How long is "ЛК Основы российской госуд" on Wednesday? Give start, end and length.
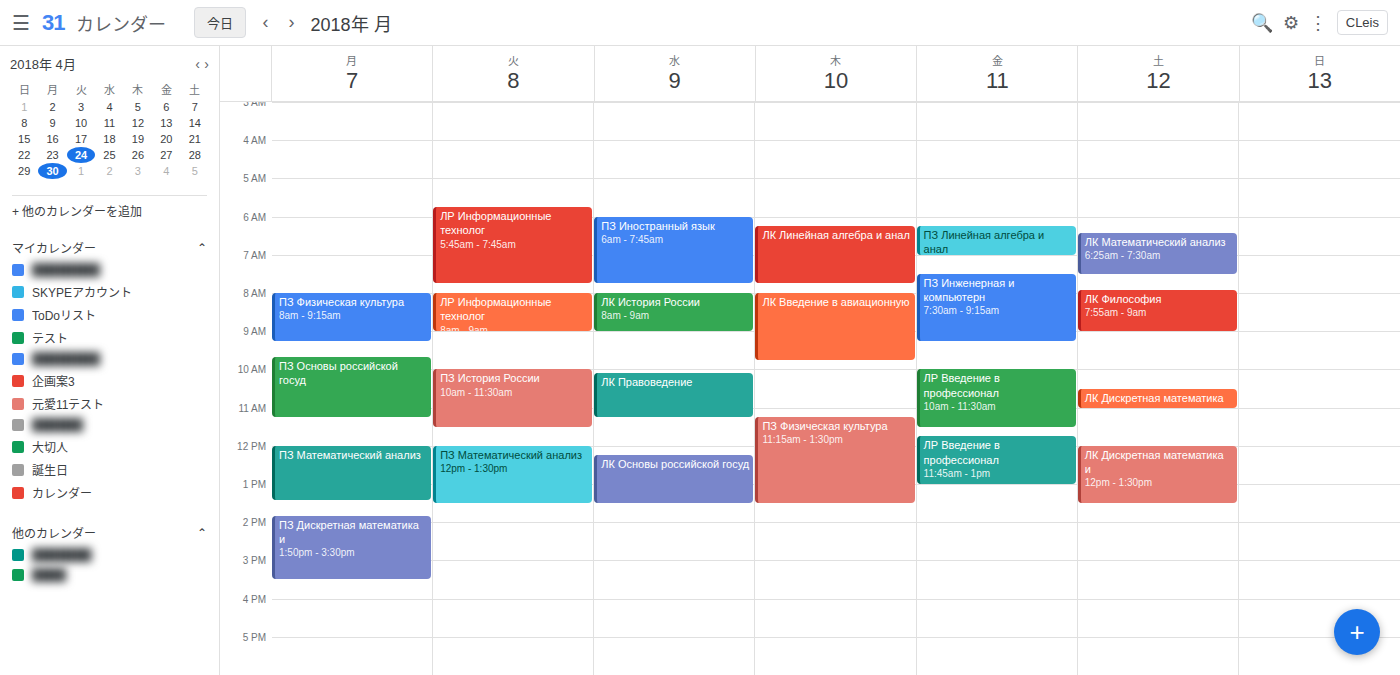
12:15 PM to 1:30 PM, 1 hour 15 minutes